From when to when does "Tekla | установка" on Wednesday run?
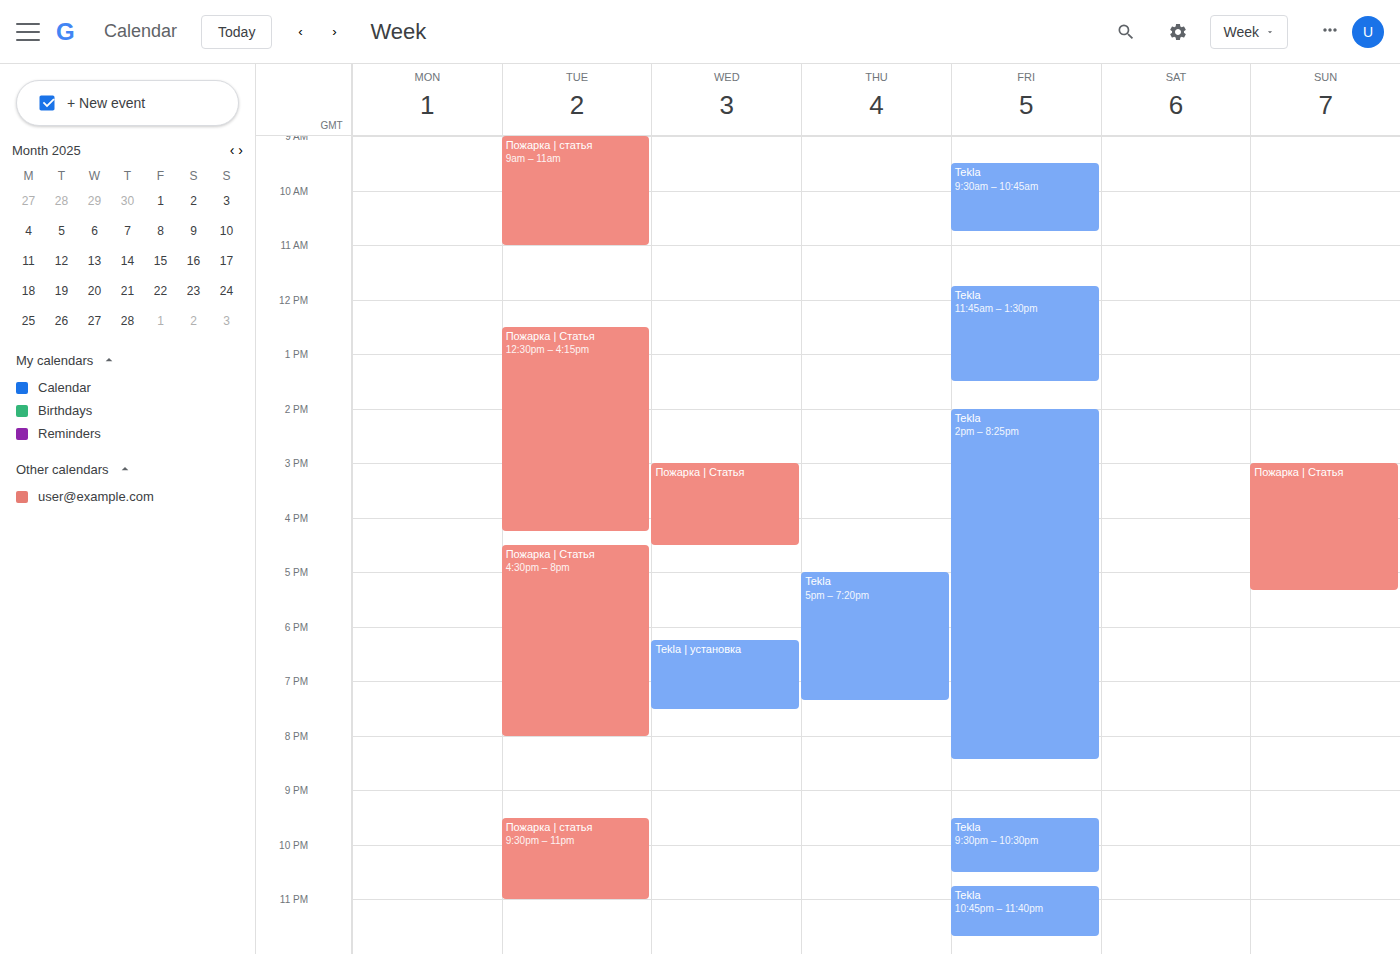
18:15 to 19:30